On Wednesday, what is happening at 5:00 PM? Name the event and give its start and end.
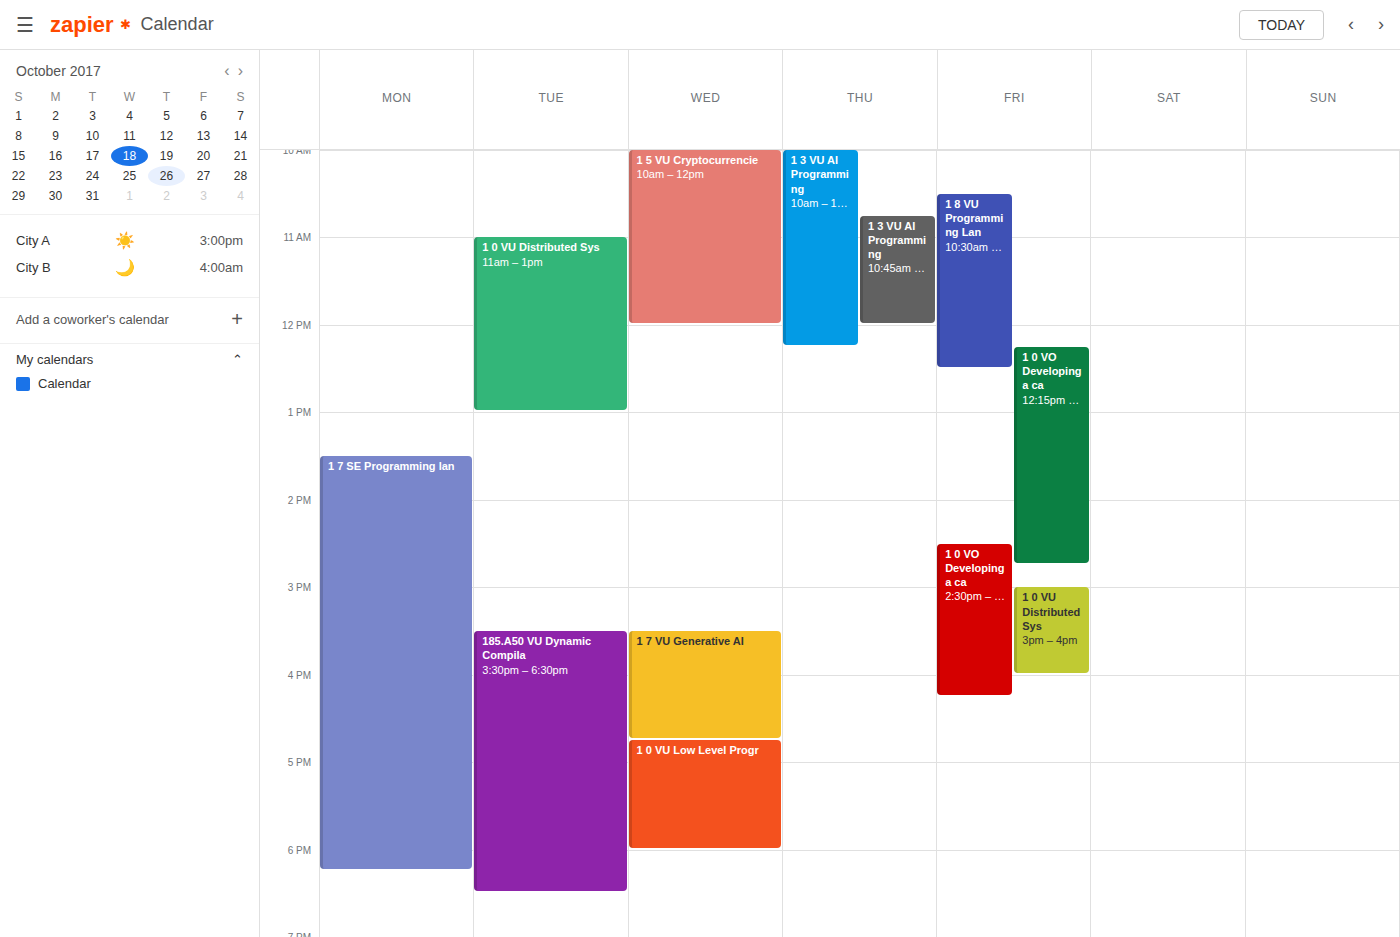
"1 0 VU Low Level Progr", 4:45 PM to 6:00 PM